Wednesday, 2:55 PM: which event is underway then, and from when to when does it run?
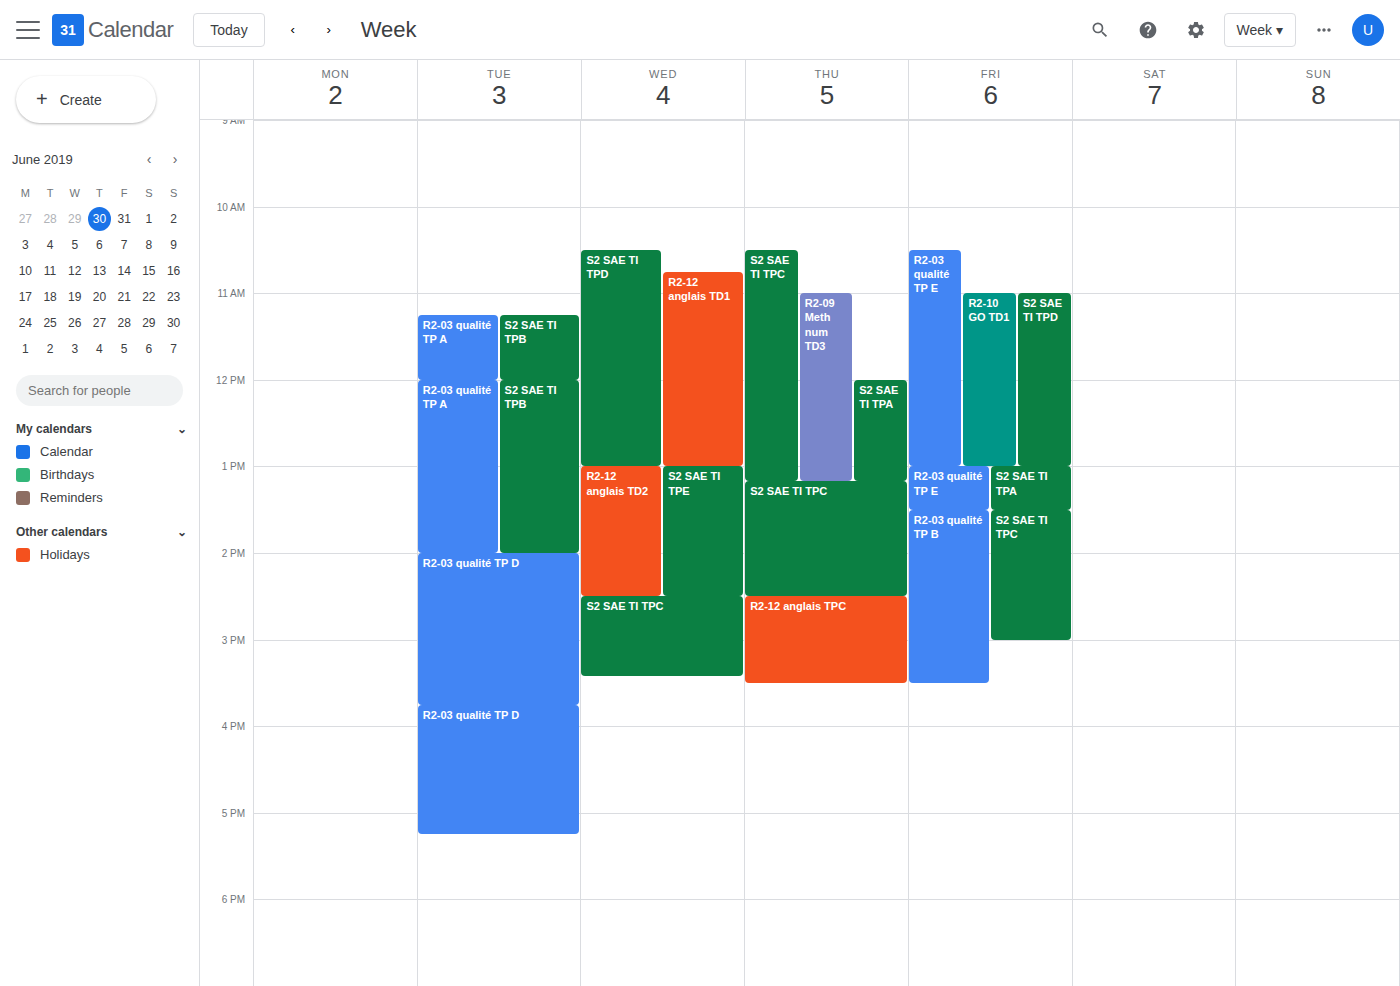
"S2 SAE TI TPC", 2:30 PM to 3:25 PM